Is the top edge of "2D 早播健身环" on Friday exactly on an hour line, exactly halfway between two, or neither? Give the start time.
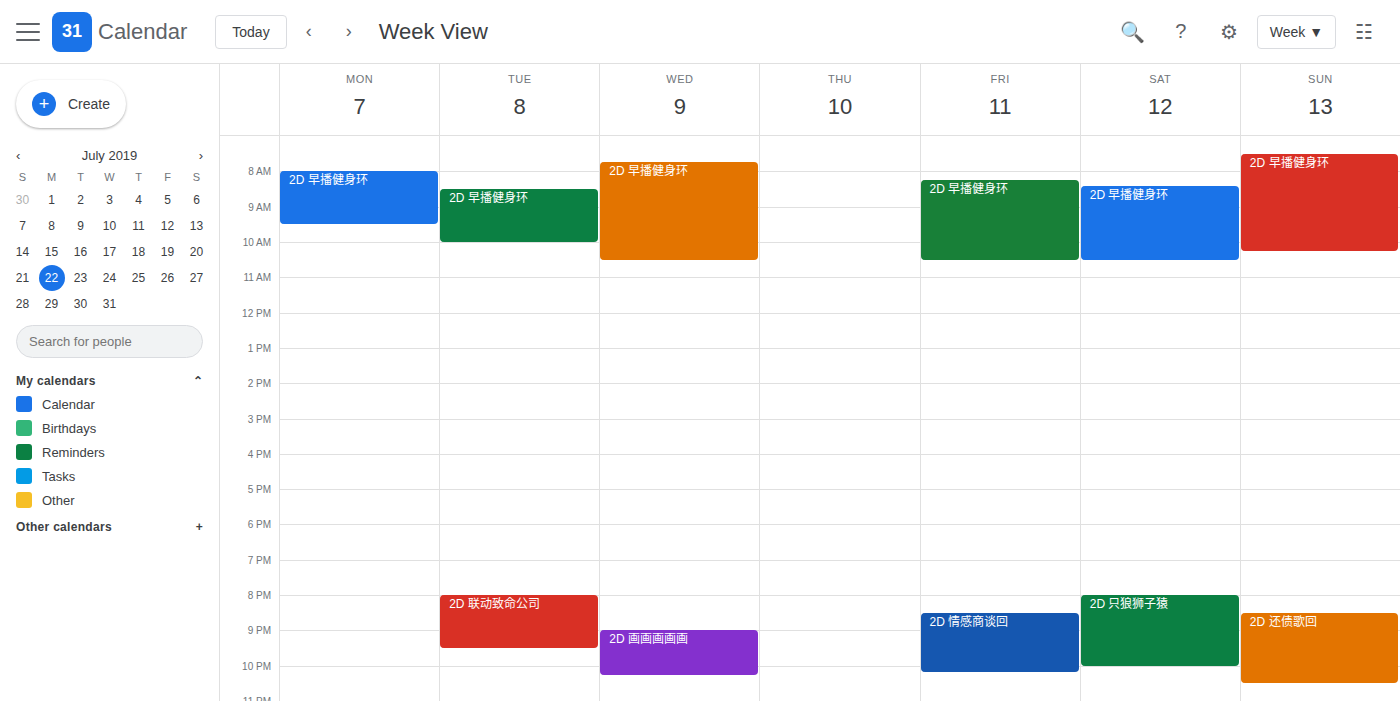
8:15 AM -- neither: a quarter of the way from the 8 AM line to the 9 AM line.